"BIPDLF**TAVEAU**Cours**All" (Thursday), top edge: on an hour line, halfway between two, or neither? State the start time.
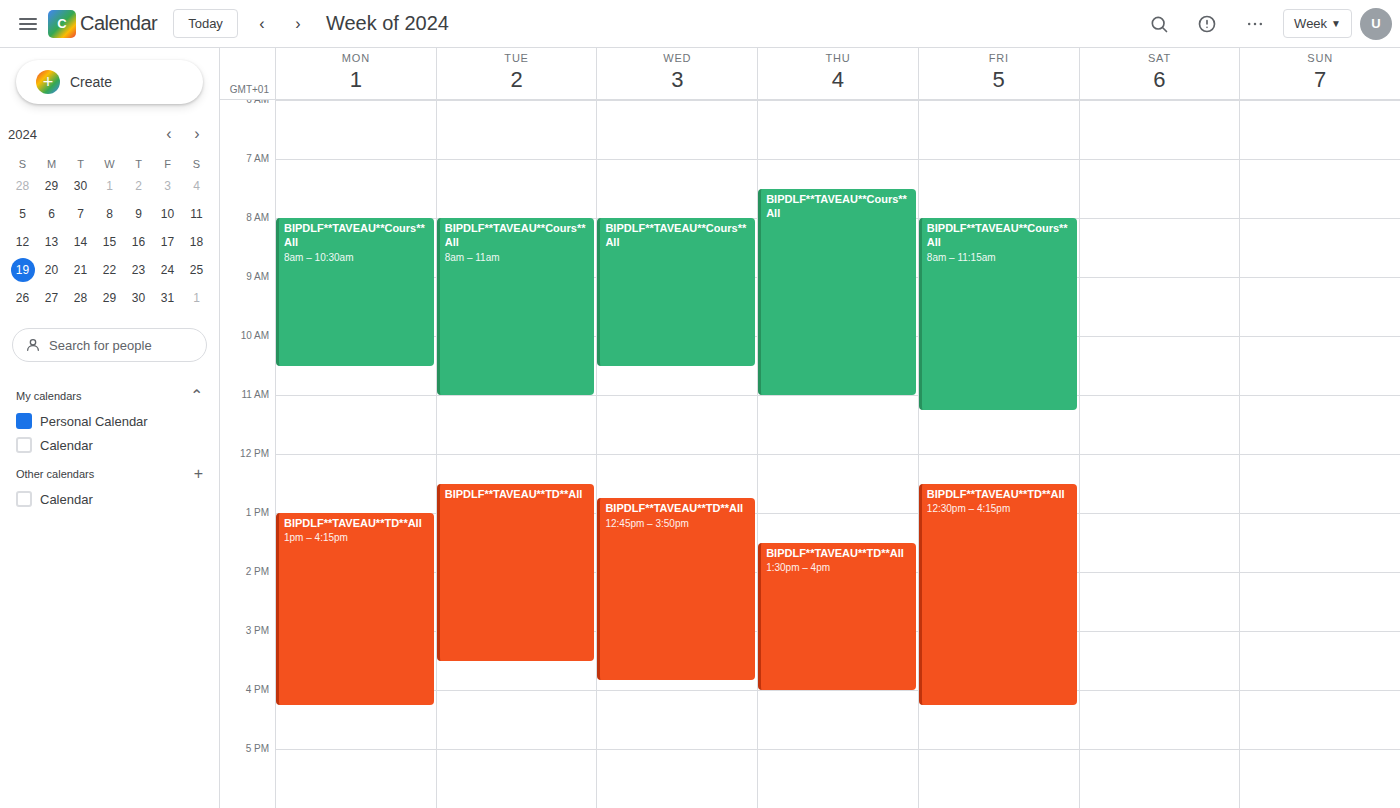
7:30 AM -- halfway between the 7 AM and 8 AM lines.